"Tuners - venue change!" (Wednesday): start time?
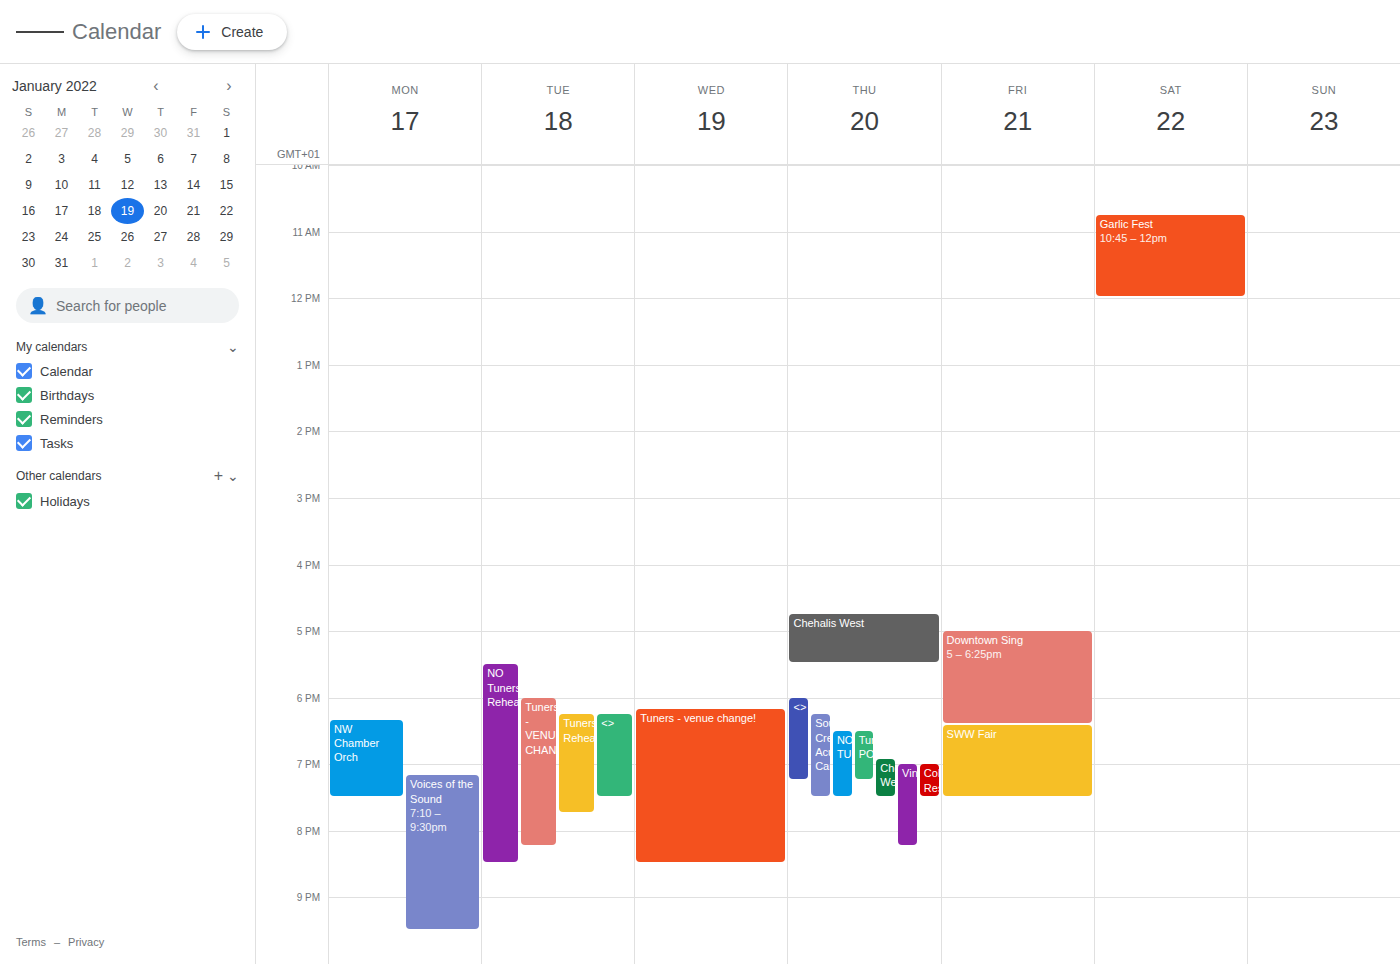
18:10